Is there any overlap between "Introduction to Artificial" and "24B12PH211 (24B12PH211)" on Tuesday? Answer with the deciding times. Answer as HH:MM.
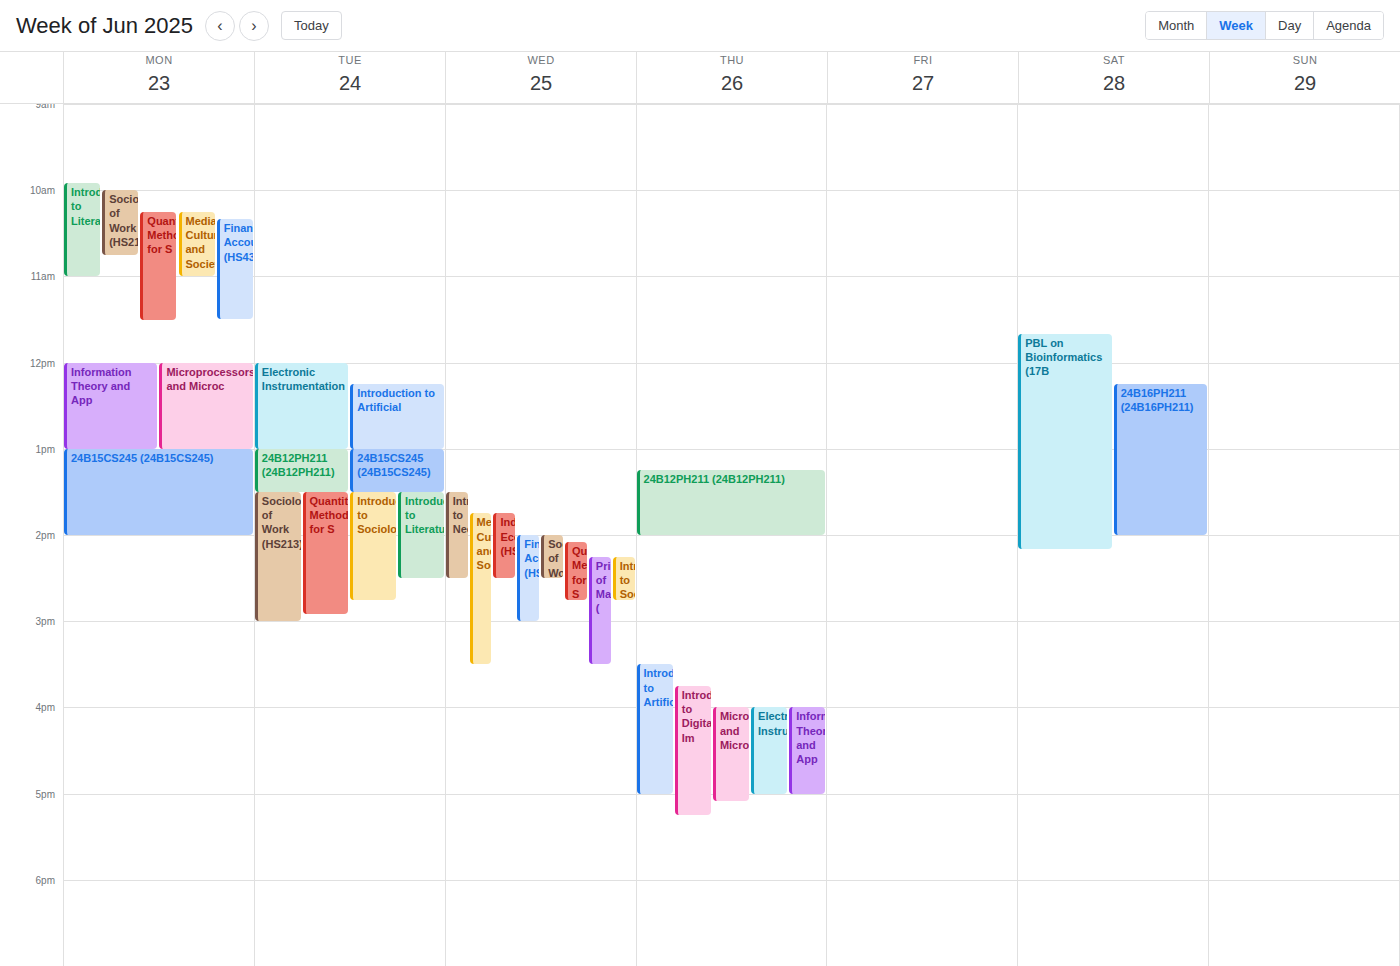
"Introduction to Artificial" ends at 13:00, exactly when "24B12PH211 (24B12PH211)" starts -- they touch but do not overlap.